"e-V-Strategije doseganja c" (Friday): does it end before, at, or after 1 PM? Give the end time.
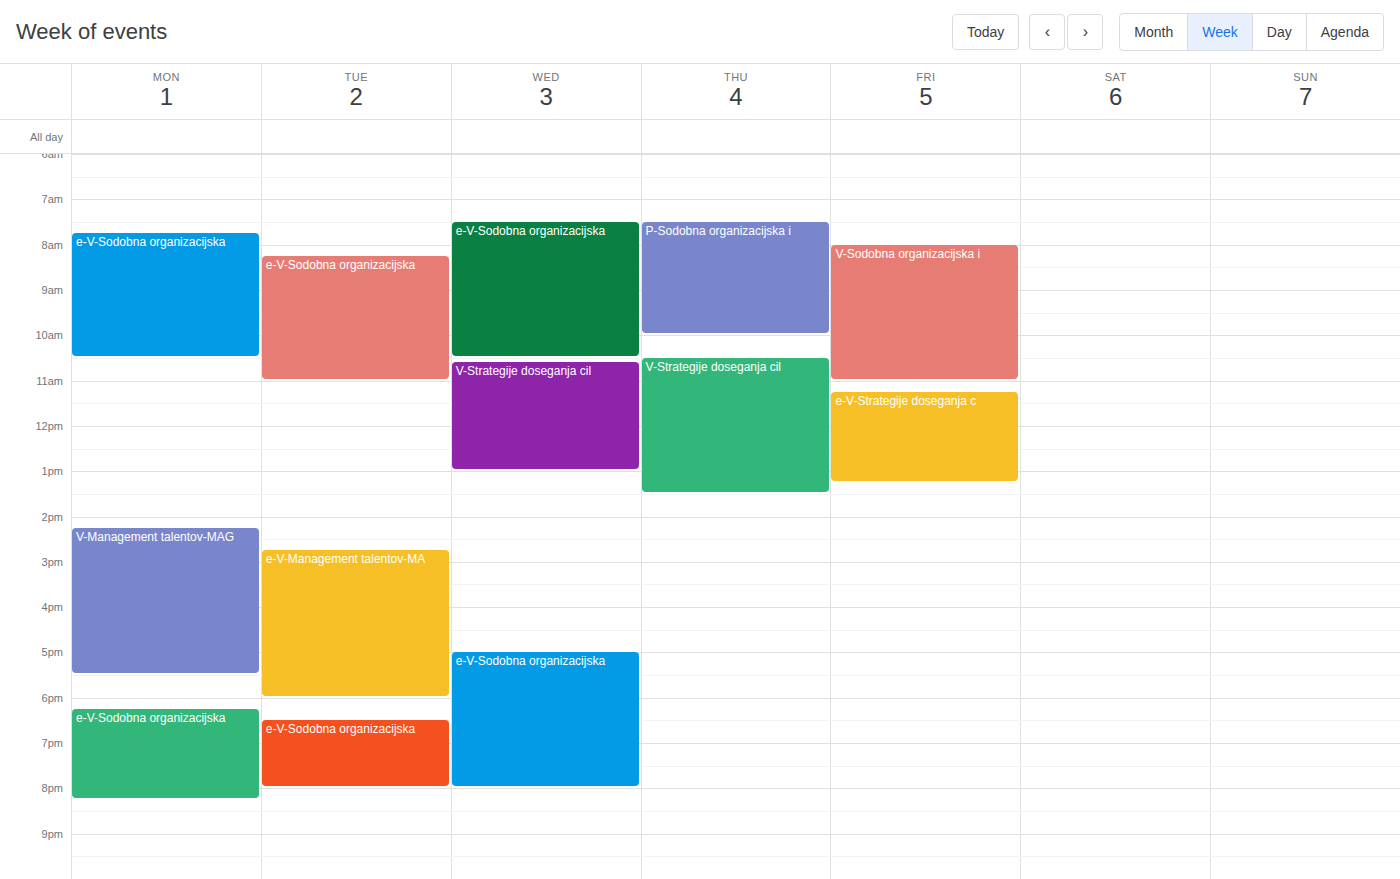
1:15 PM -- after 1 PM, 15 minutes below the 1 PM line.